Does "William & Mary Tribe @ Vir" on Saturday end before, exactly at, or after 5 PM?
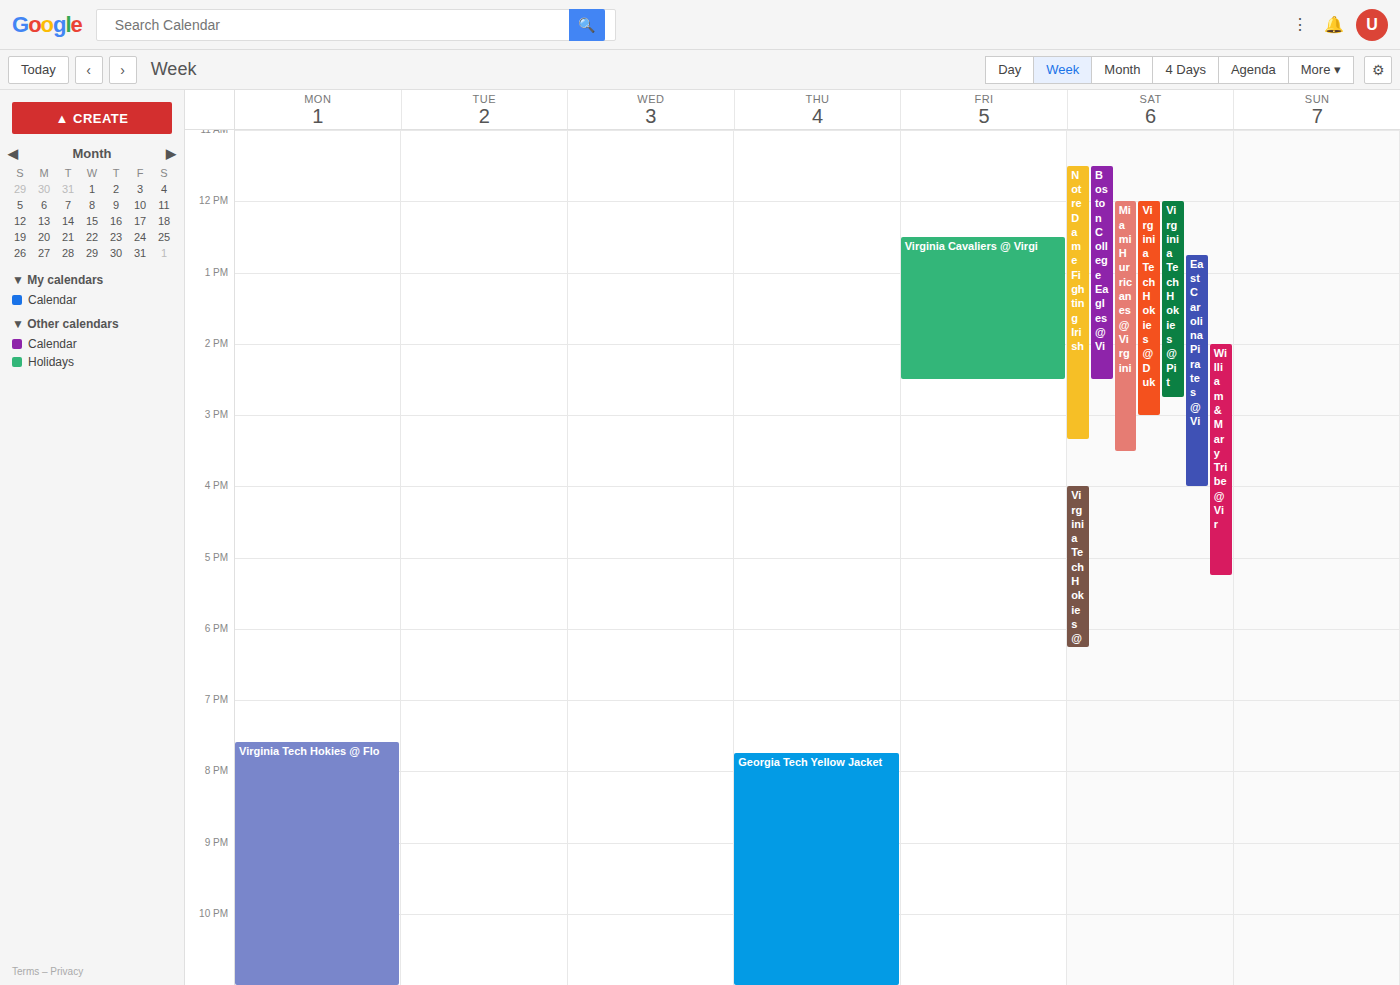
5:15 PM -- after 5 PM, 15 minutes below the 5 PM line.